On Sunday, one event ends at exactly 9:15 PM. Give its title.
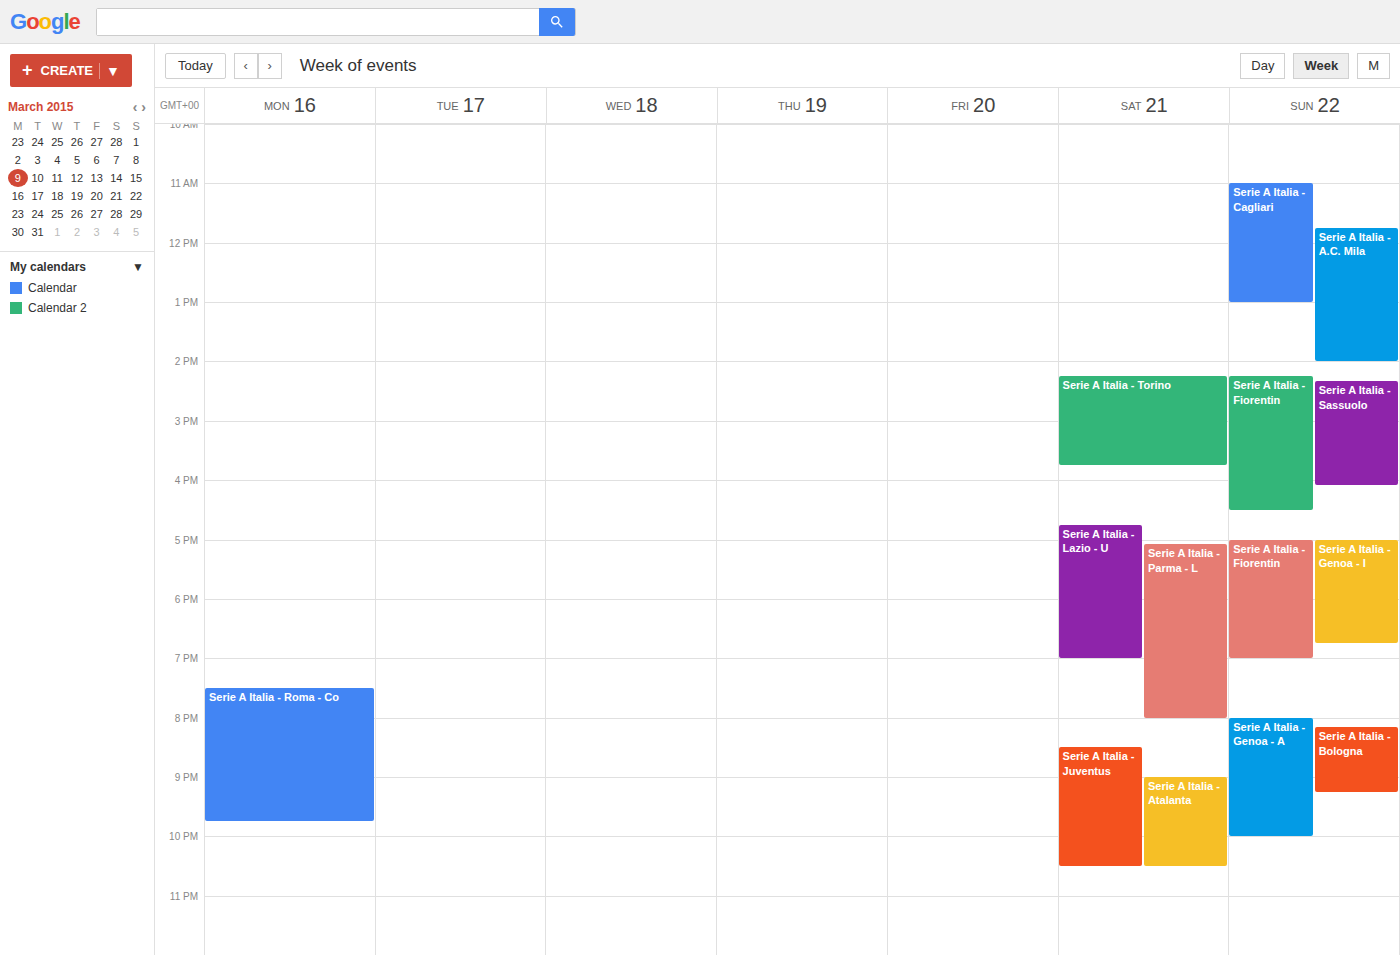
"Serie A Italia - Bologna"